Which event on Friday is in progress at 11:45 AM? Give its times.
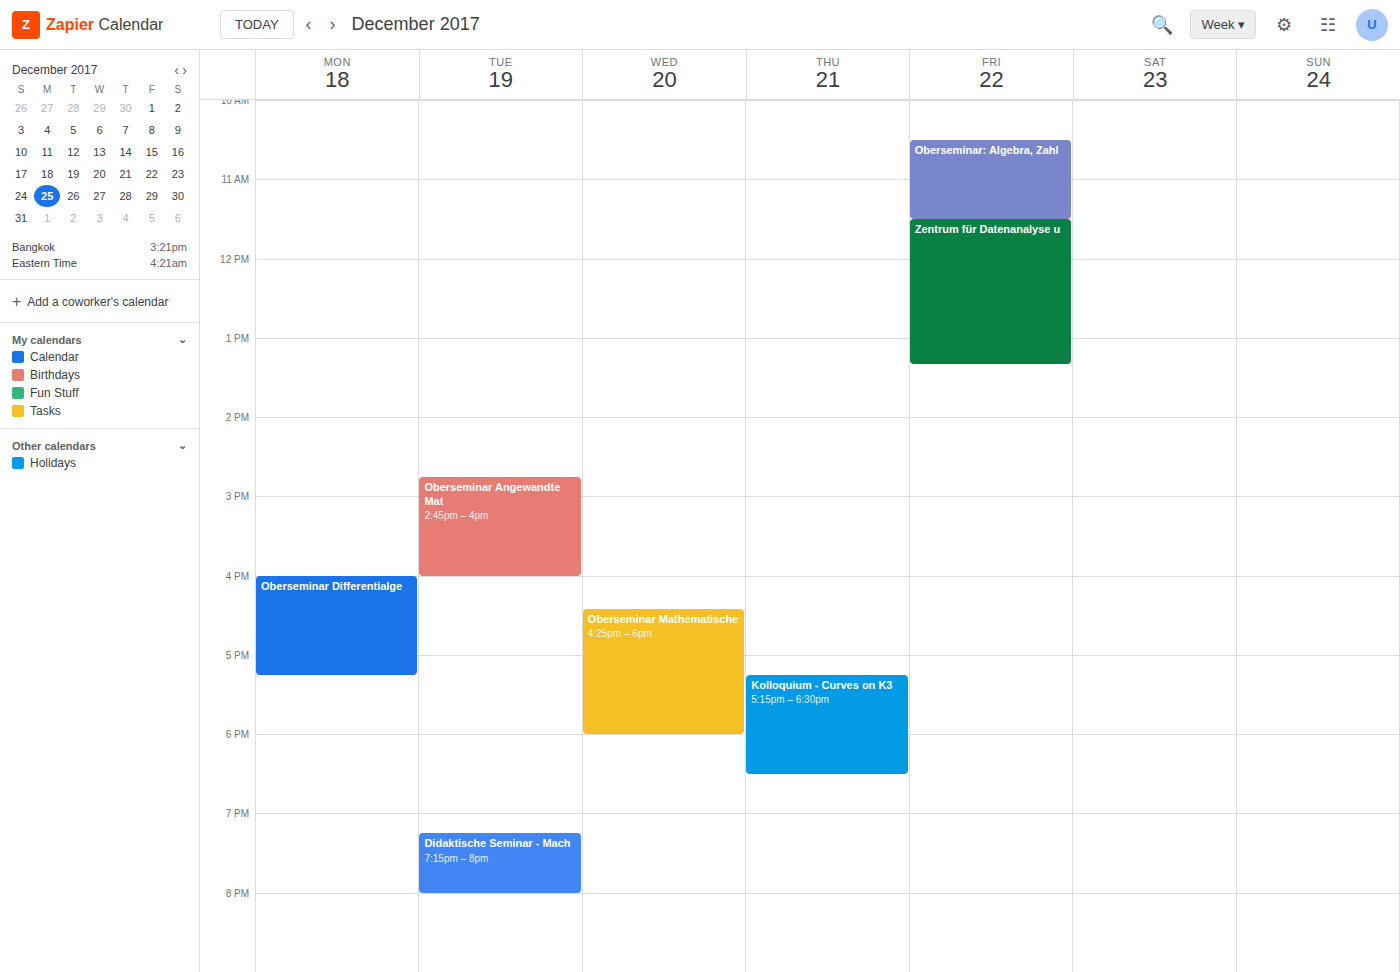
"Zentrum für Datenanalyse u", 11:30 AM to 1:20 PM